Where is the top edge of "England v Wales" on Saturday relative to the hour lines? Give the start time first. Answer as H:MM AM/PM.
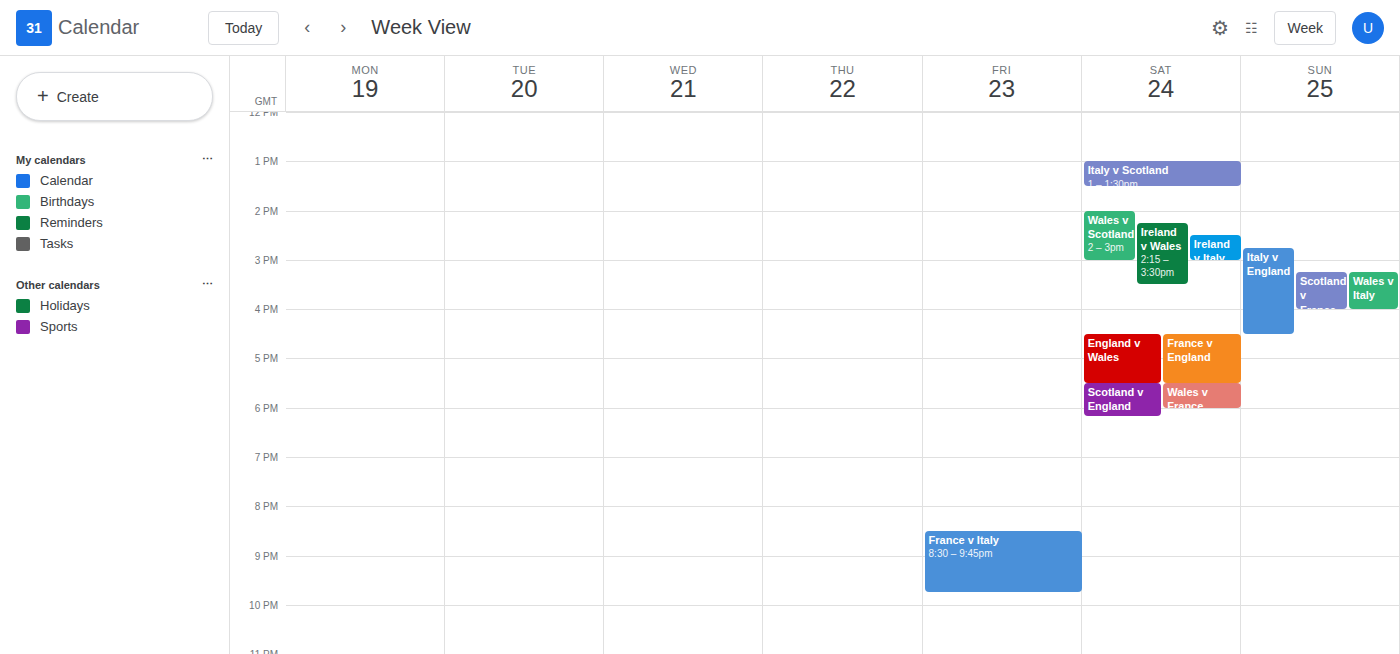
4:30 PM -- halfway between the 4 PM and 5 PM lines.